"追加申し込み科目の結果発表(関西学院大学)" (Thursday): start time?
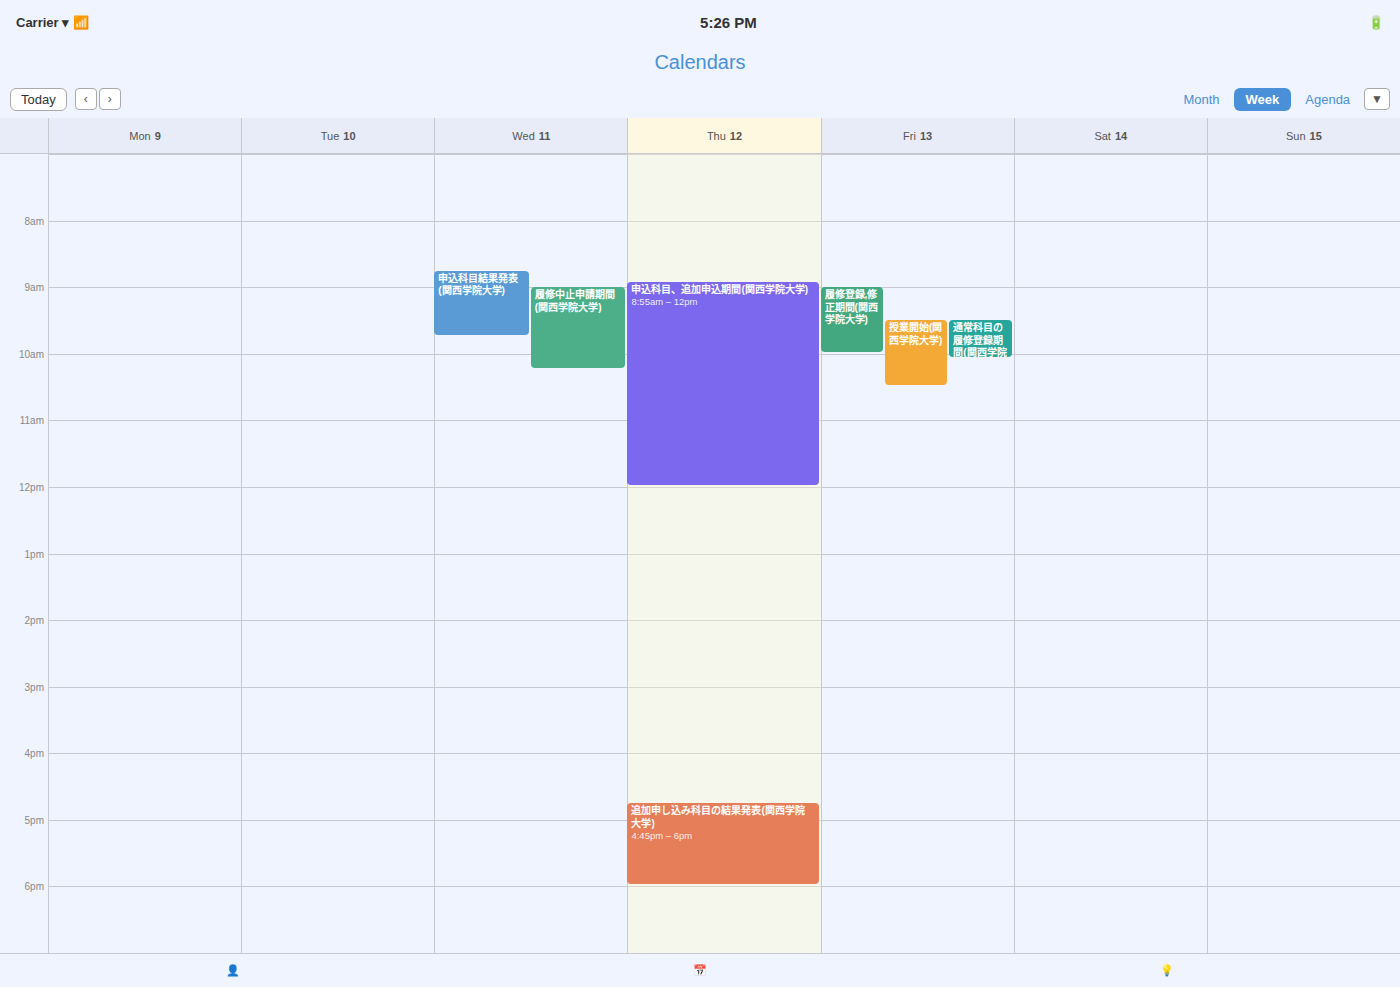
4:45 PM